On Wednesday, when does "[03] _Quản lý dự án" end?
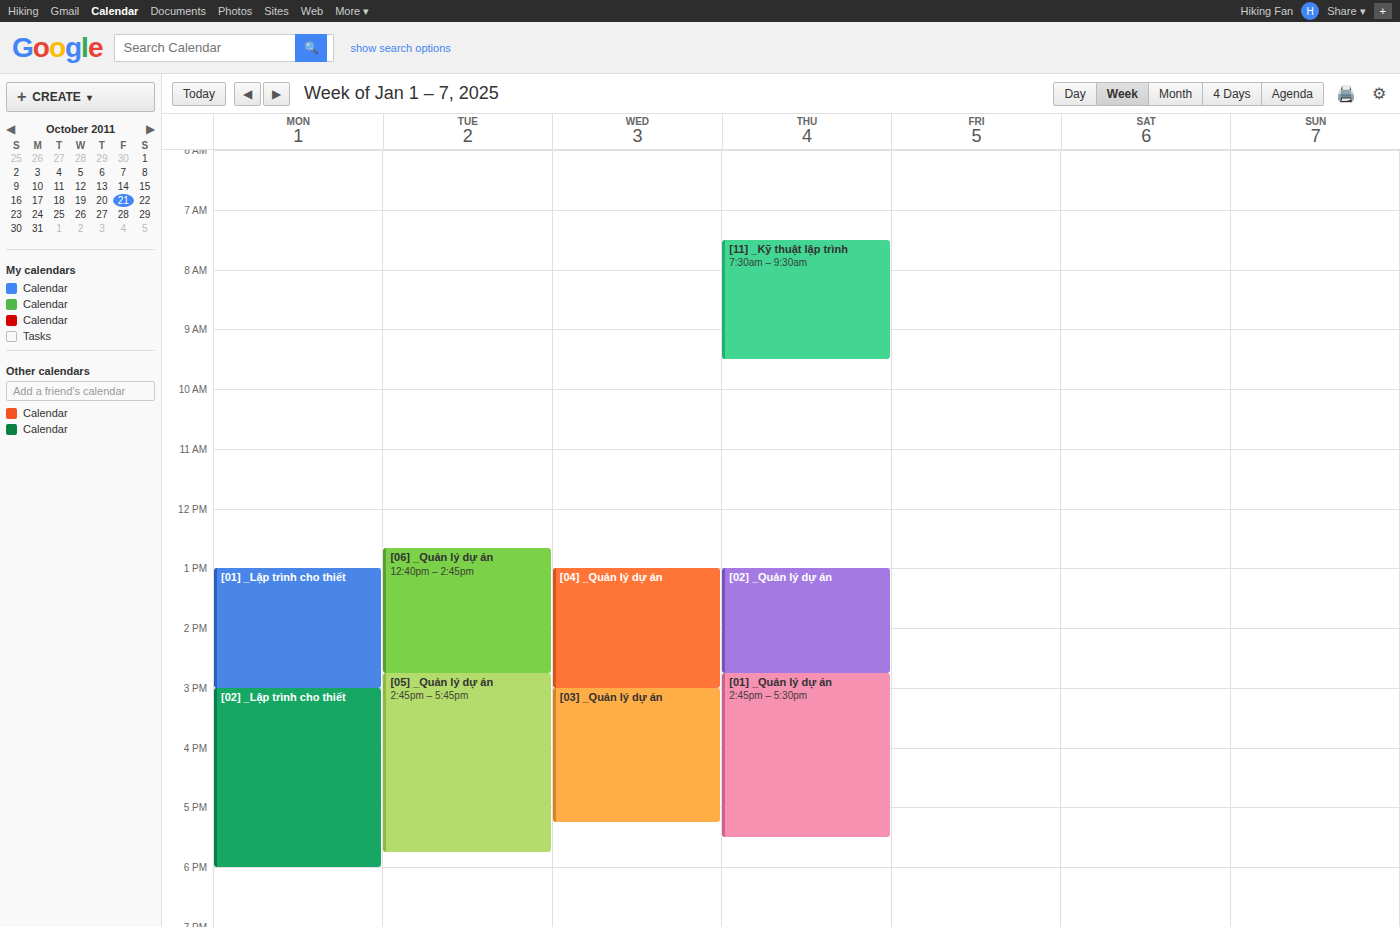
5:15 PM